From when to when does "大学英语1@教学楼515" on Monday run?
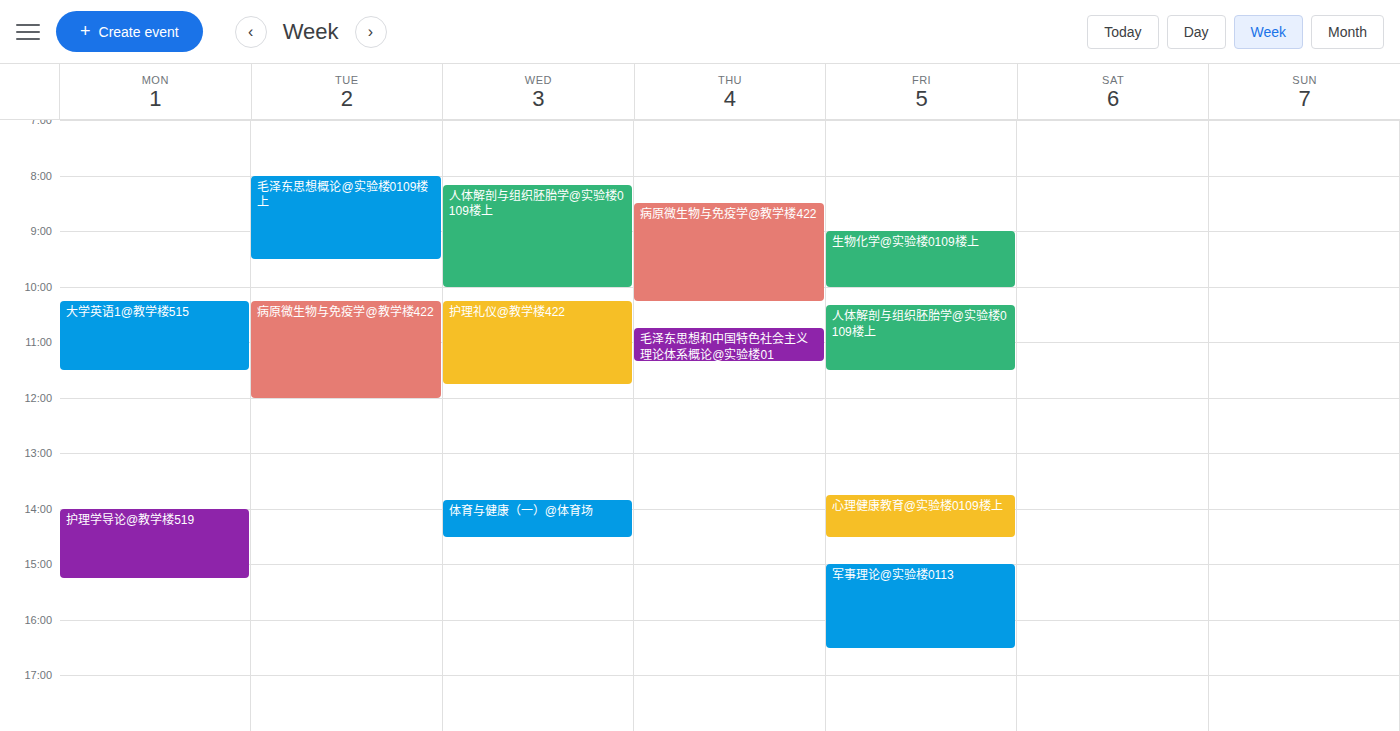
10:15 to 11:30